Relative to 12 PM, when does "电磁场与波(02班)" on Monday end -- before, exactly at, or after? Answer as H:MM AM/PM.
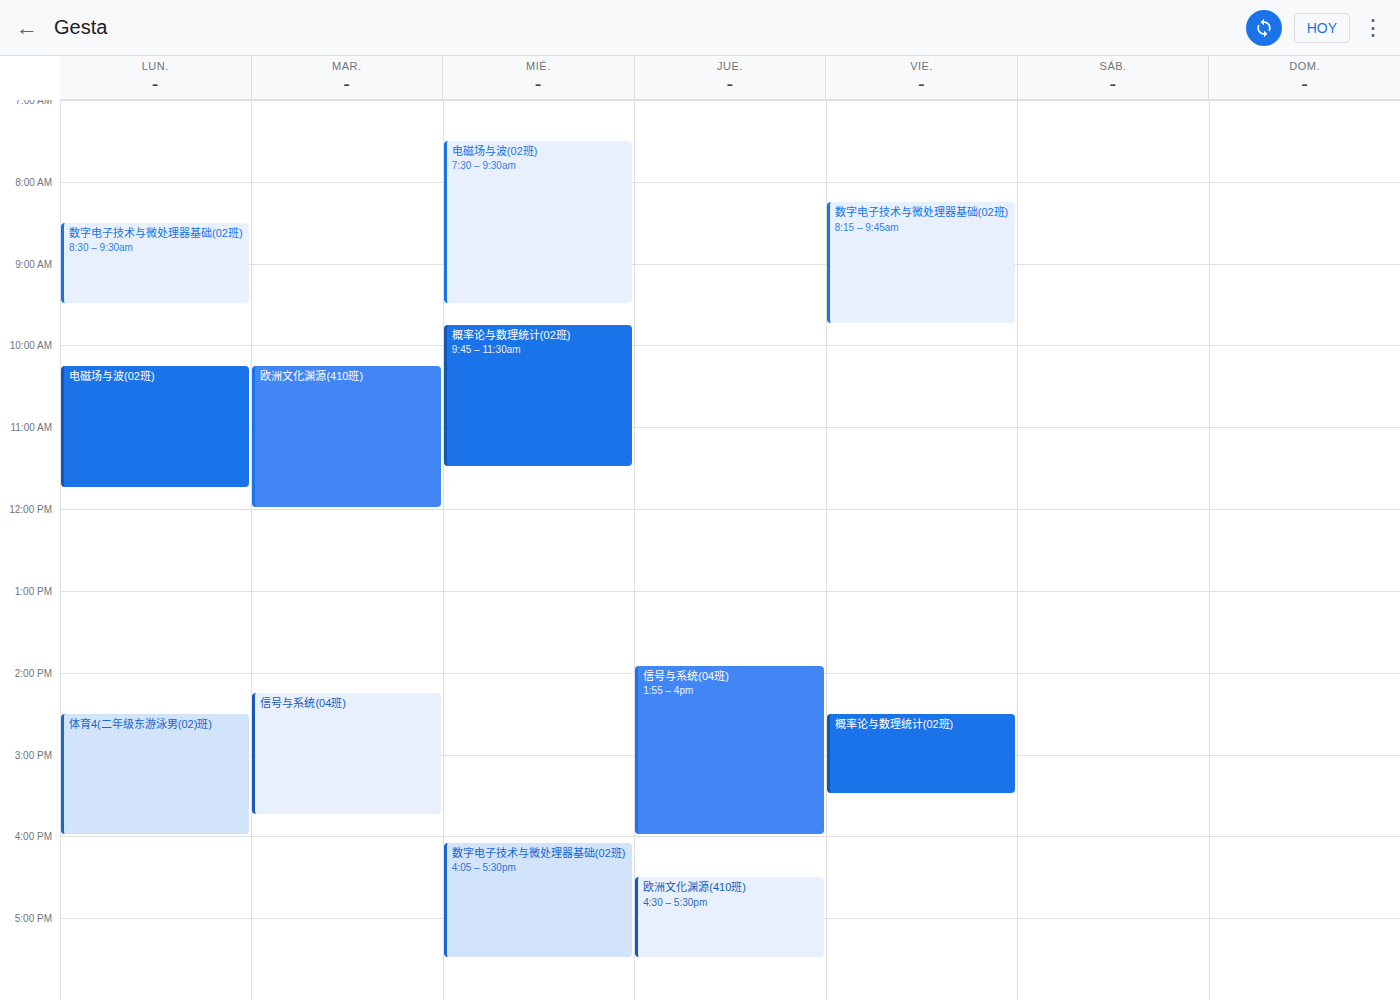
11:45 AM -- before 12 PM, 15 minutes above the 12 PM line.